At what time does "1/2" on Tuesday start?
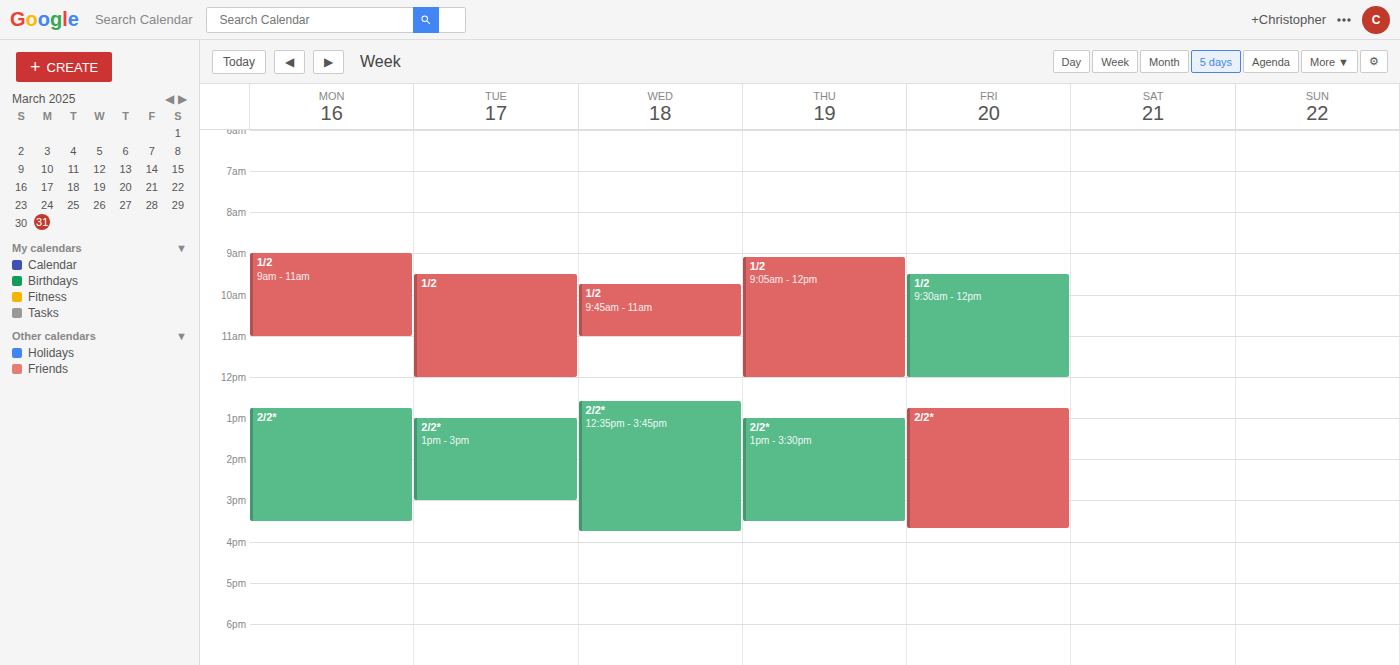
09:30